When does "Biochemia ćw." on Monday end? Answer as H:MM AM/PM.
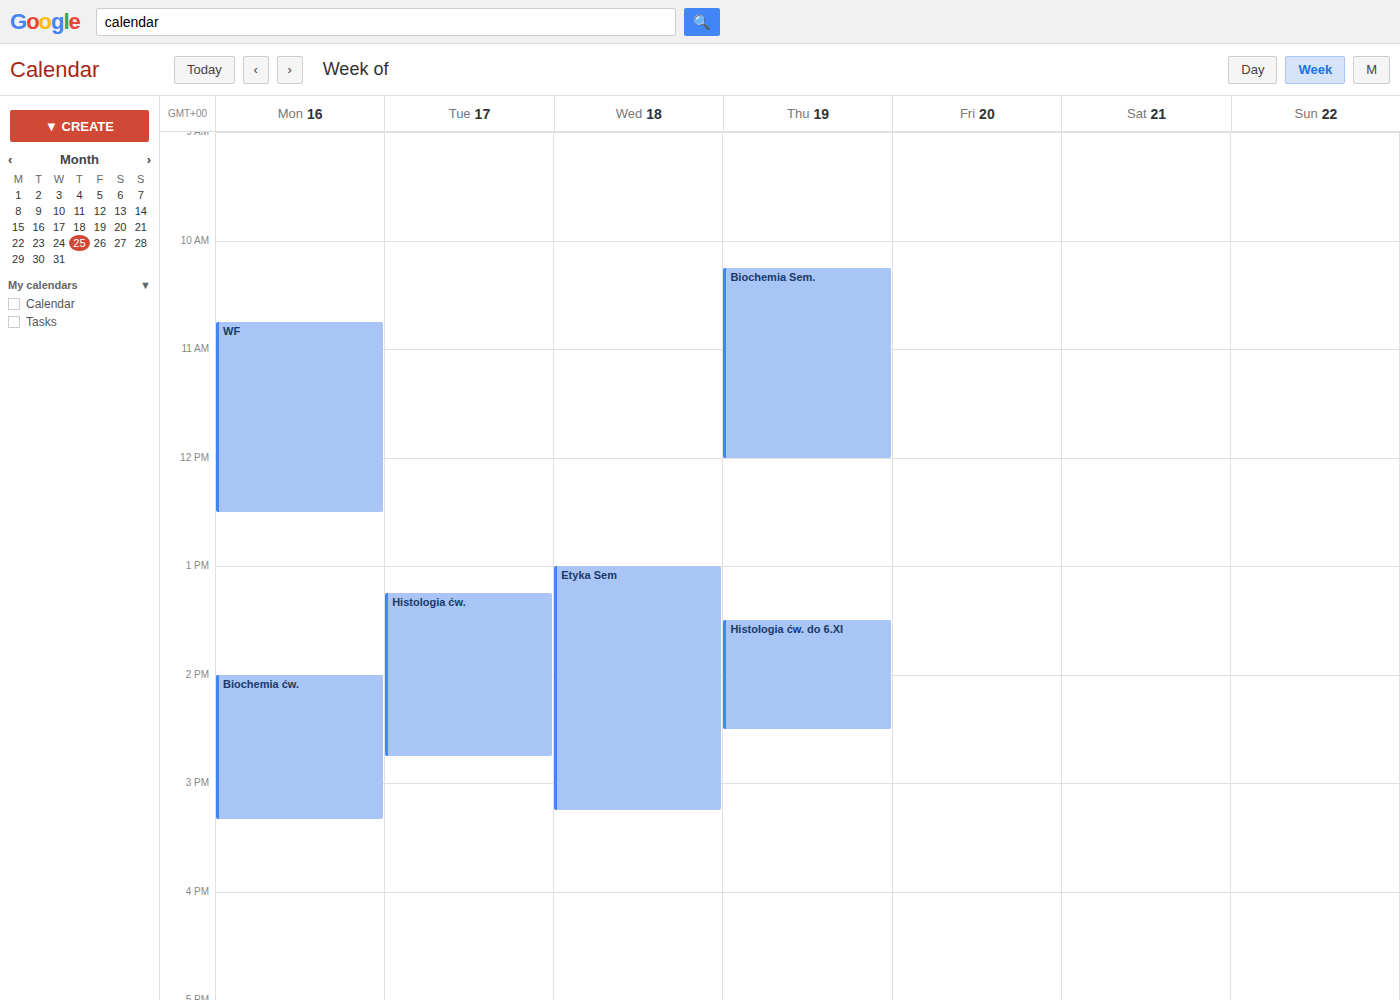
3:20 PM